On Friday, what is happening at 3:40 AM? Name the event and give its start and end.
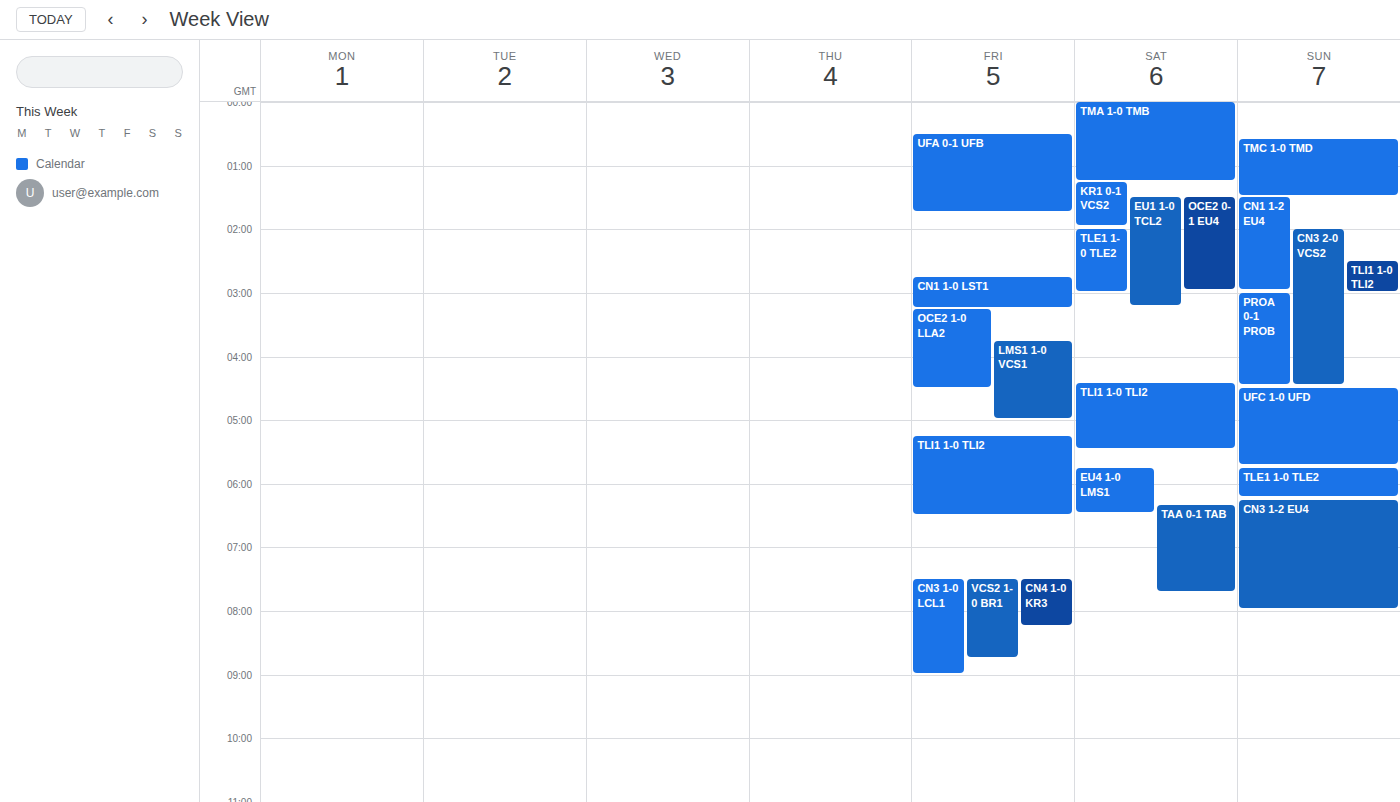
"OCE2 1-0 LLA2", 3:15 AM to 4:30 AM